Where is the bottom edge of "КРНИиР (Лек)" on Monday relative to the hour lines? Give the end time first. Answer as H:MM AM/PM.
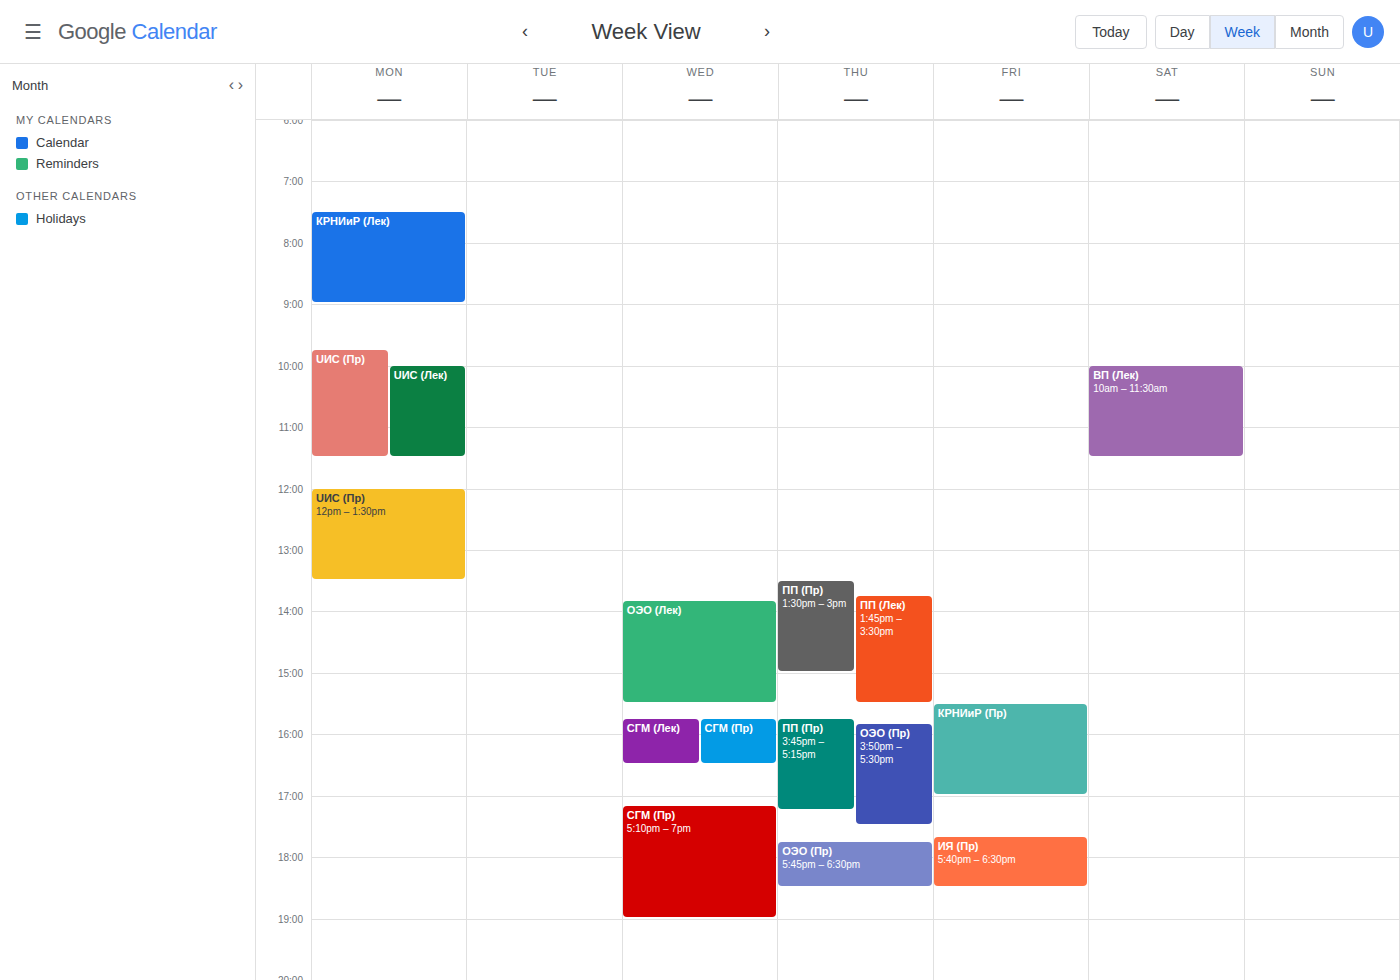
9:00 AM -- exactly on the 9 AM line.